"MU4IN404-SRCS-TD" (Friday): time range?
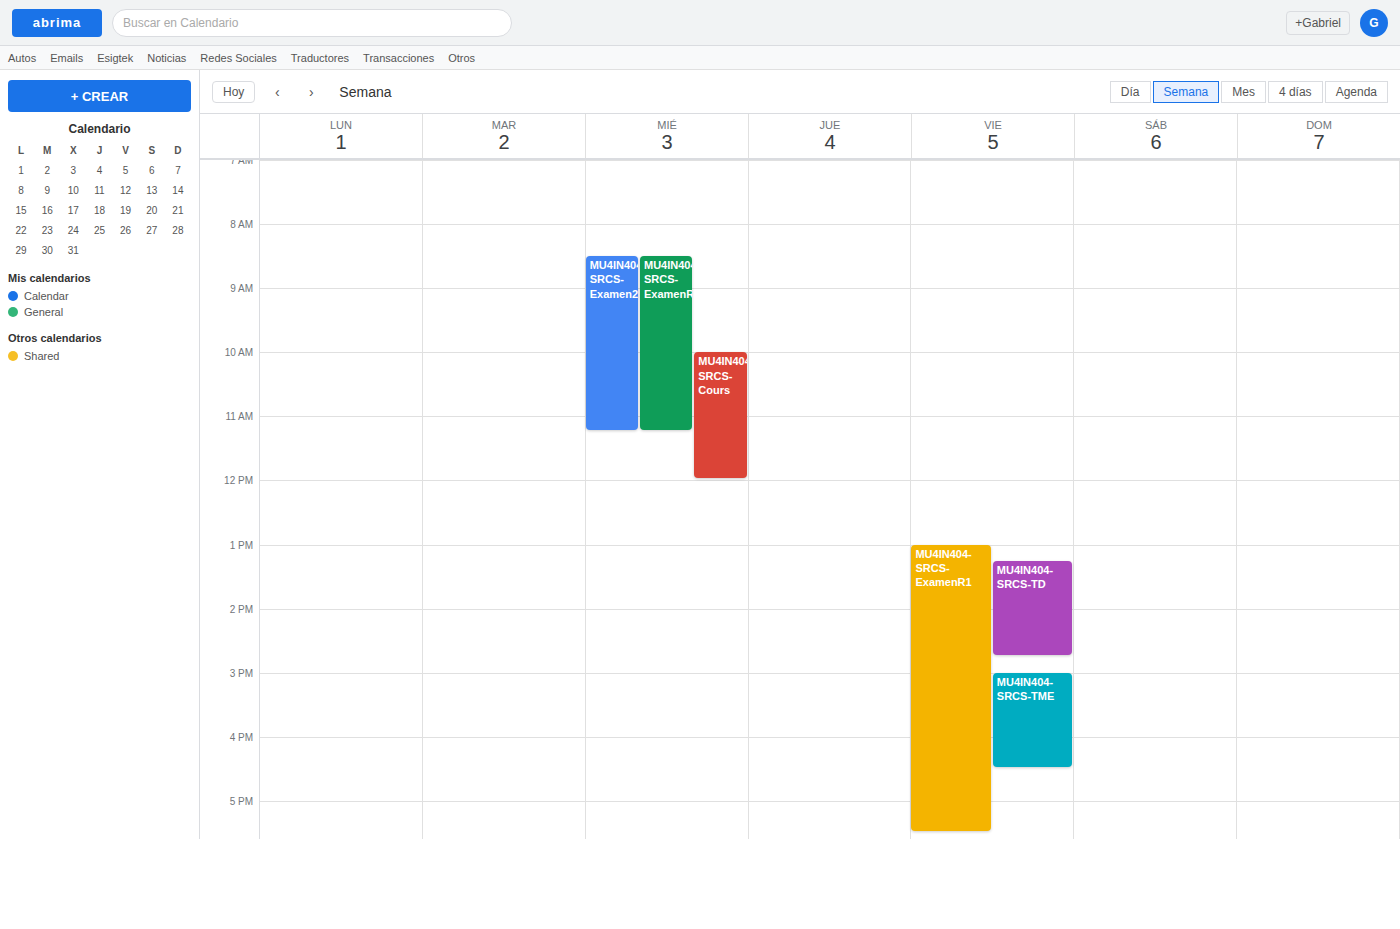
1:15 PM to 2:45 PM